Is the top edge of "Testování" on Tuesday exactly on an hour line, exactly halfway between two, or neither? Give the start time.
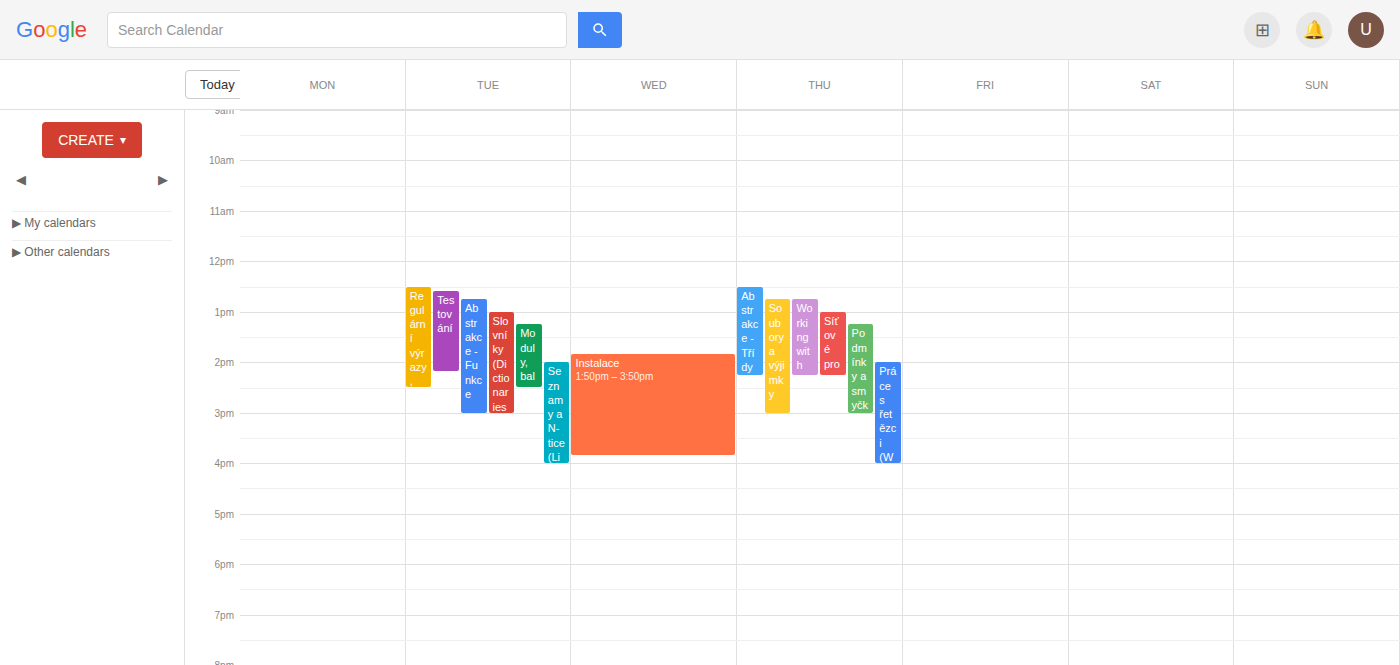
12:35 PM -- neither: 35 minutes below the 12 PM line and 25 minutes above the 1 PM line.